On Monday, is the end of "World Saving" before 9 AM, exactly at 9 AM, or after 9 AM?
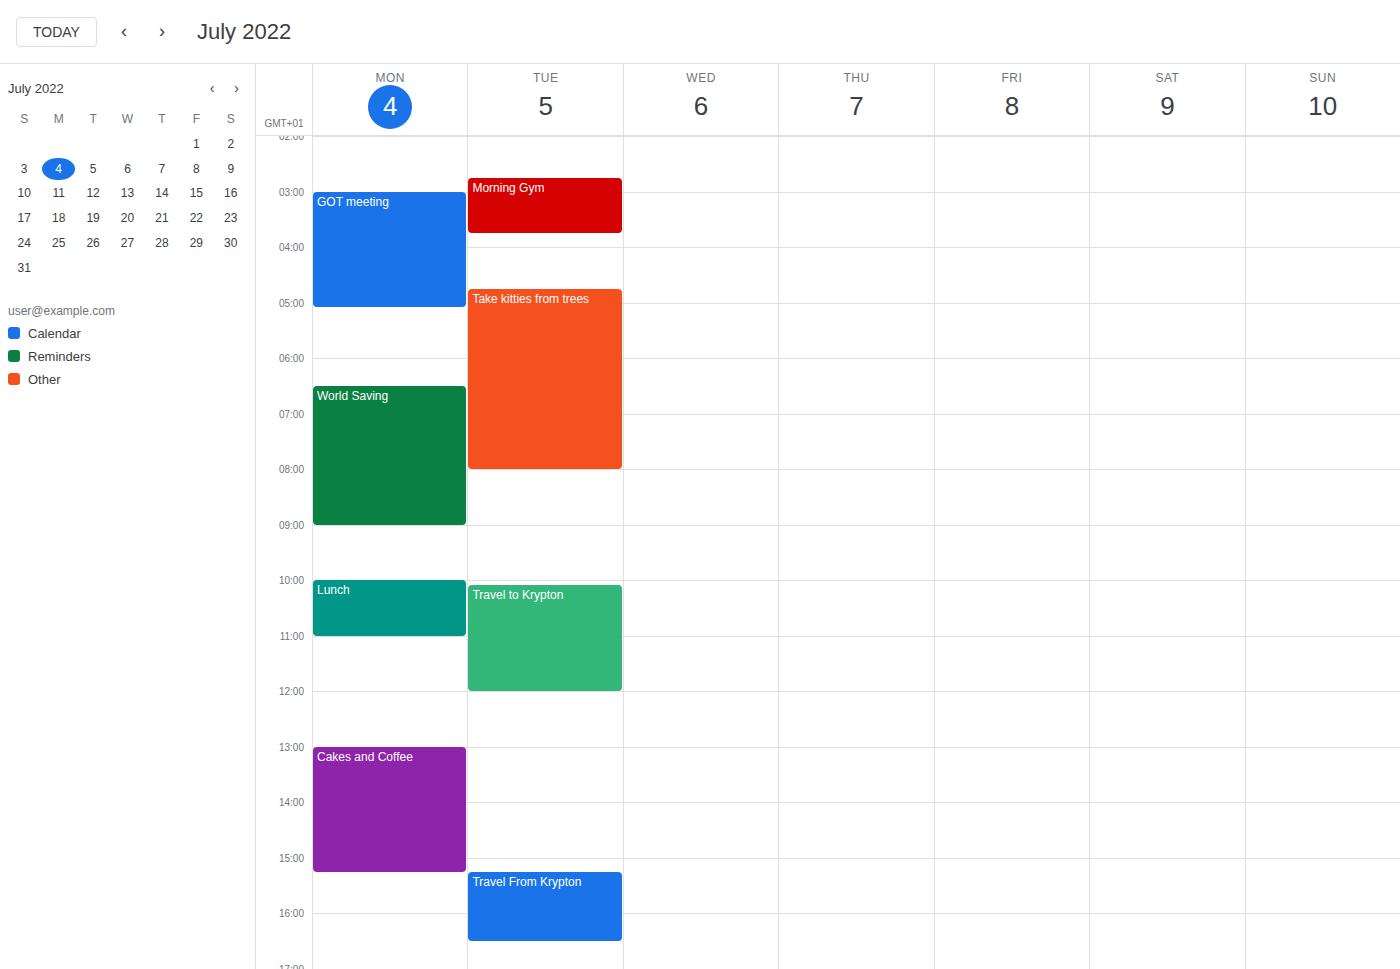
9:00 AM -- exactly at 9 AM, on the 9 AM line.